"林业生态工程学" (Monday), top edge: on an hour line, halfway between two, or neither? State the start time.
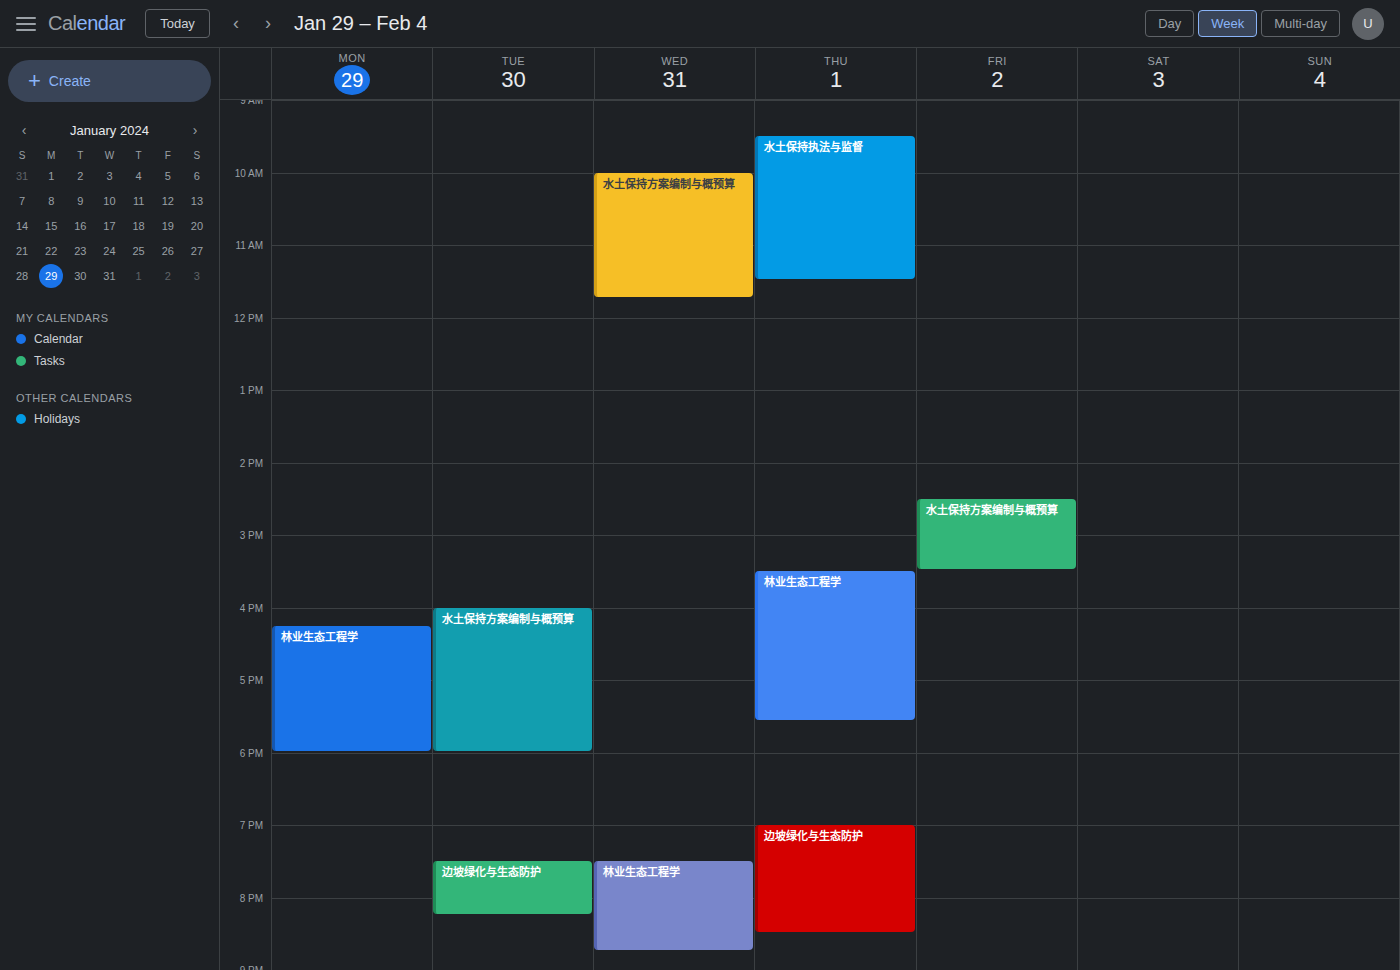
4:15 PM -- neither: a quarter of the way from the 4 PM line to the 5 PM line.